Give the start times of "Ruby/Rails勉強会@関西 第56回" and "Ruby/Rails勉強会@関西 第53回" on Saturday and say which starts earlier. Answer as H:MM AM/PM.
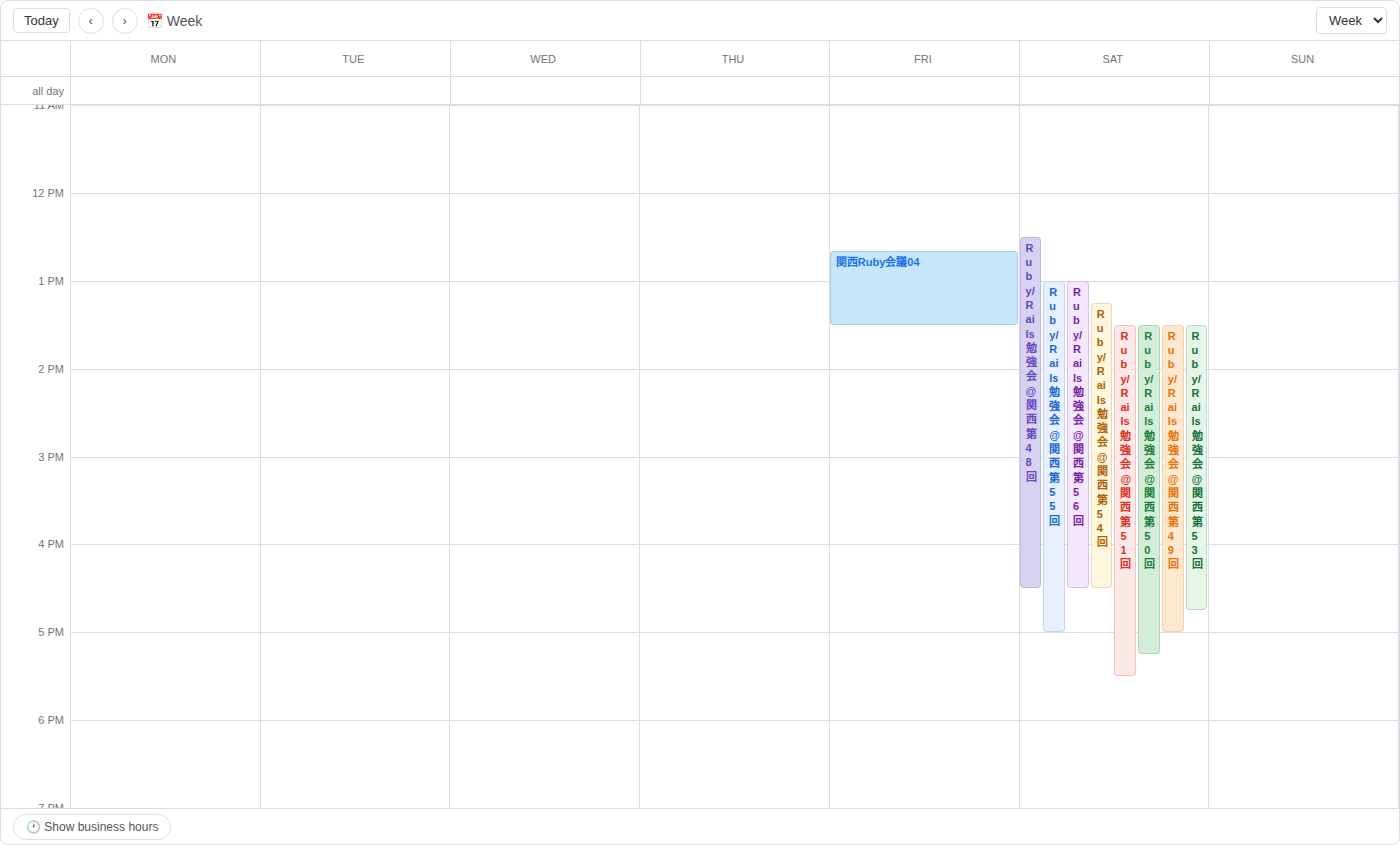
"Ruby/Rails勉強会@関西 第56回" 1:00 PM; "Ruby/Rails勉強会@関西 第53回" 1:30 PM.